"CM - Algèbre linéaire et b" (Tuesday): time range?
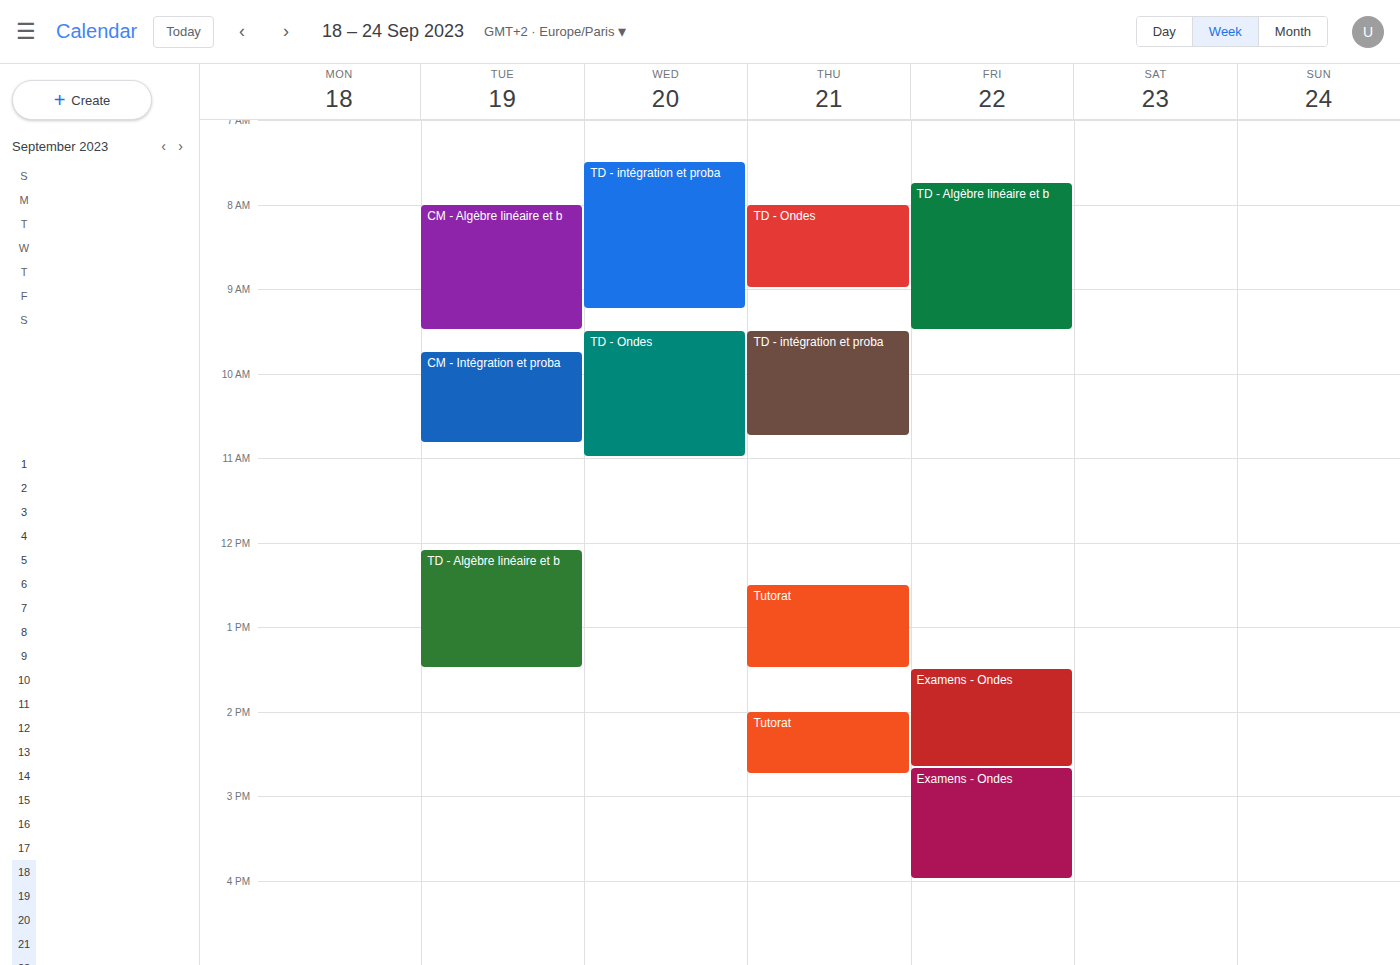
8:00 AM to 9:30 AM